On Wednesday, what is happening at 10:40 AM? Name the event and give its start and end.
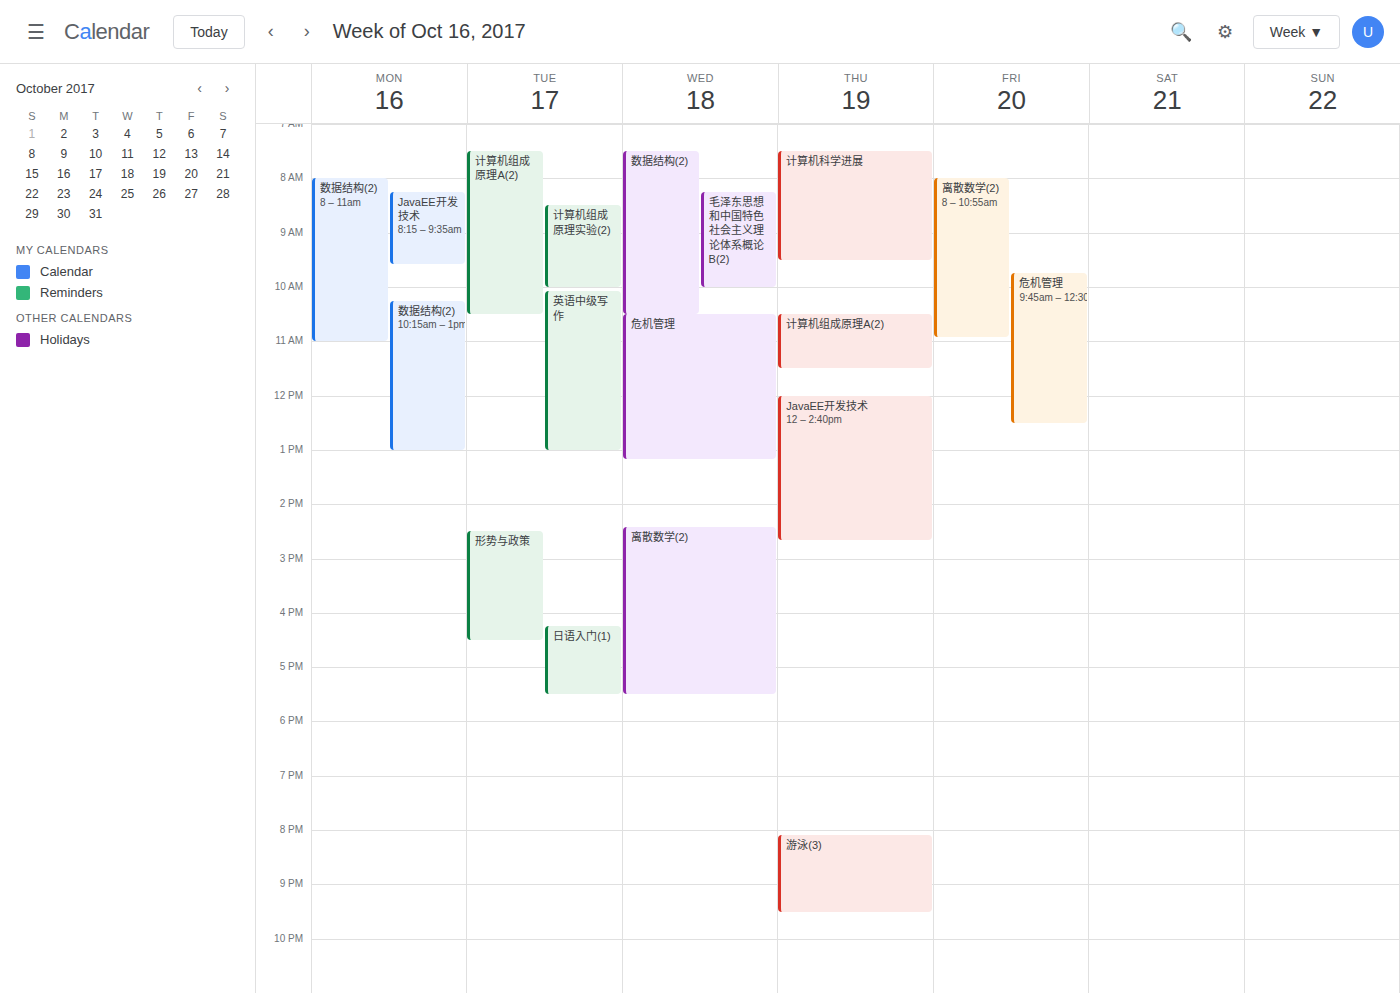
"危机管理", 10:30 AM to 1:10 PM